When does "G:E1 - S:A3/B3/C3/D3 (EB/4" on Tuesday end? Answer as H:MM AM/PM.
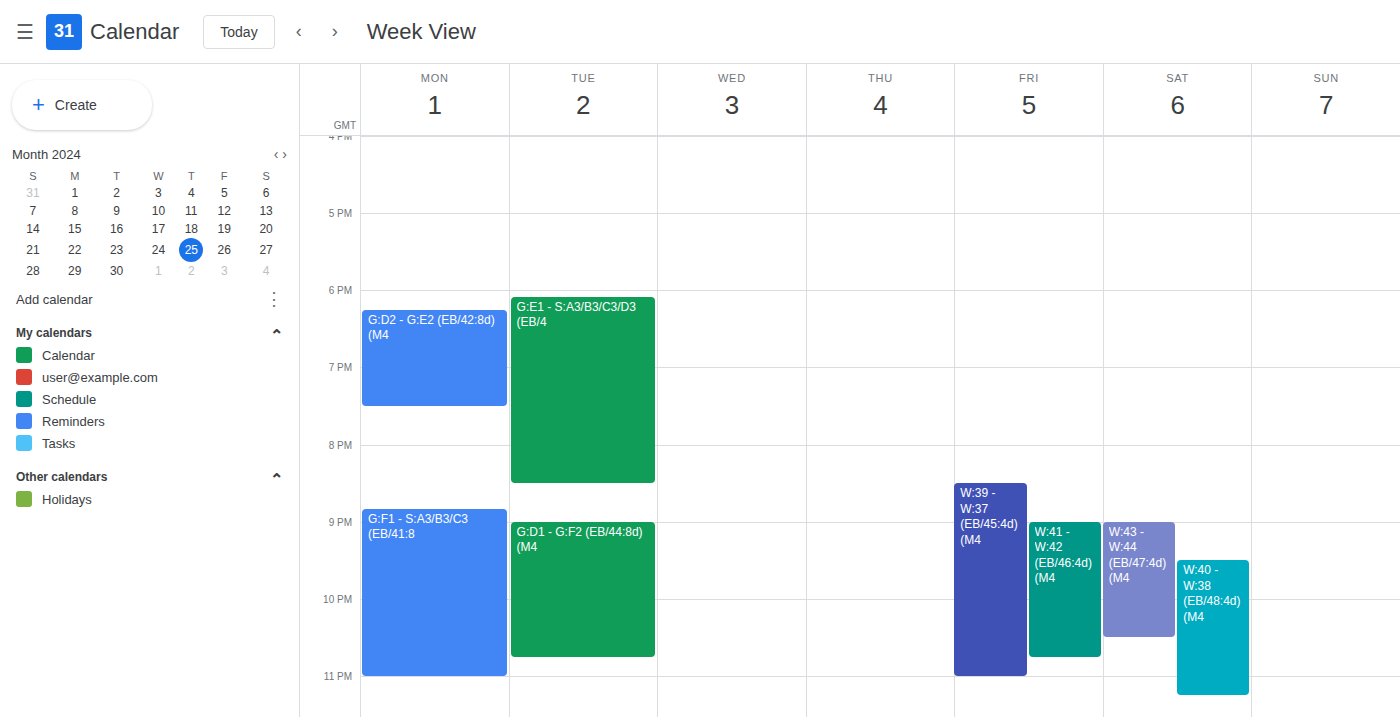
8:30 PM